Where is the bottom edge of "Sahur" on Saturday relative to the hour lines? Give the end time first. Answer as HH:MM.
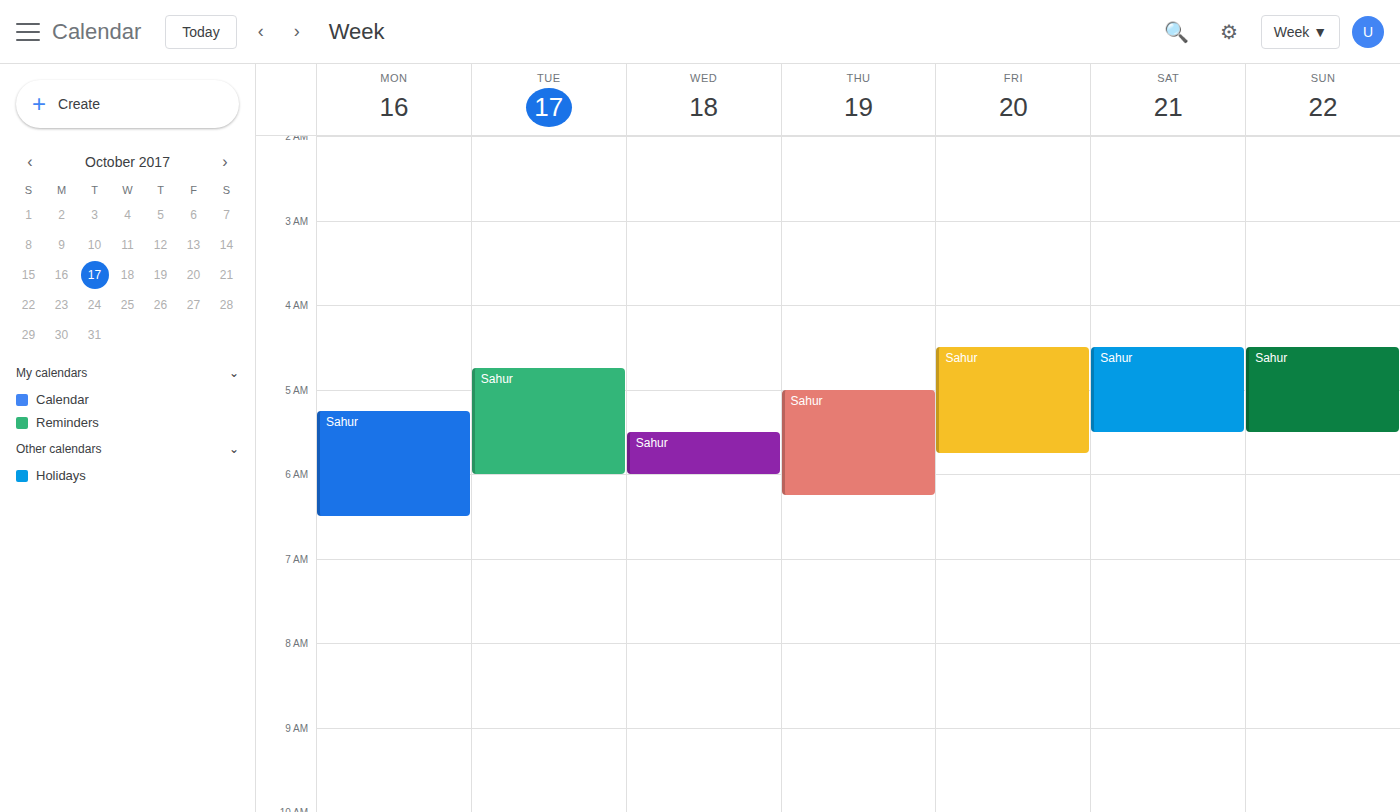
05:30 -- halfway between the 05:00 and 06:00 lines.